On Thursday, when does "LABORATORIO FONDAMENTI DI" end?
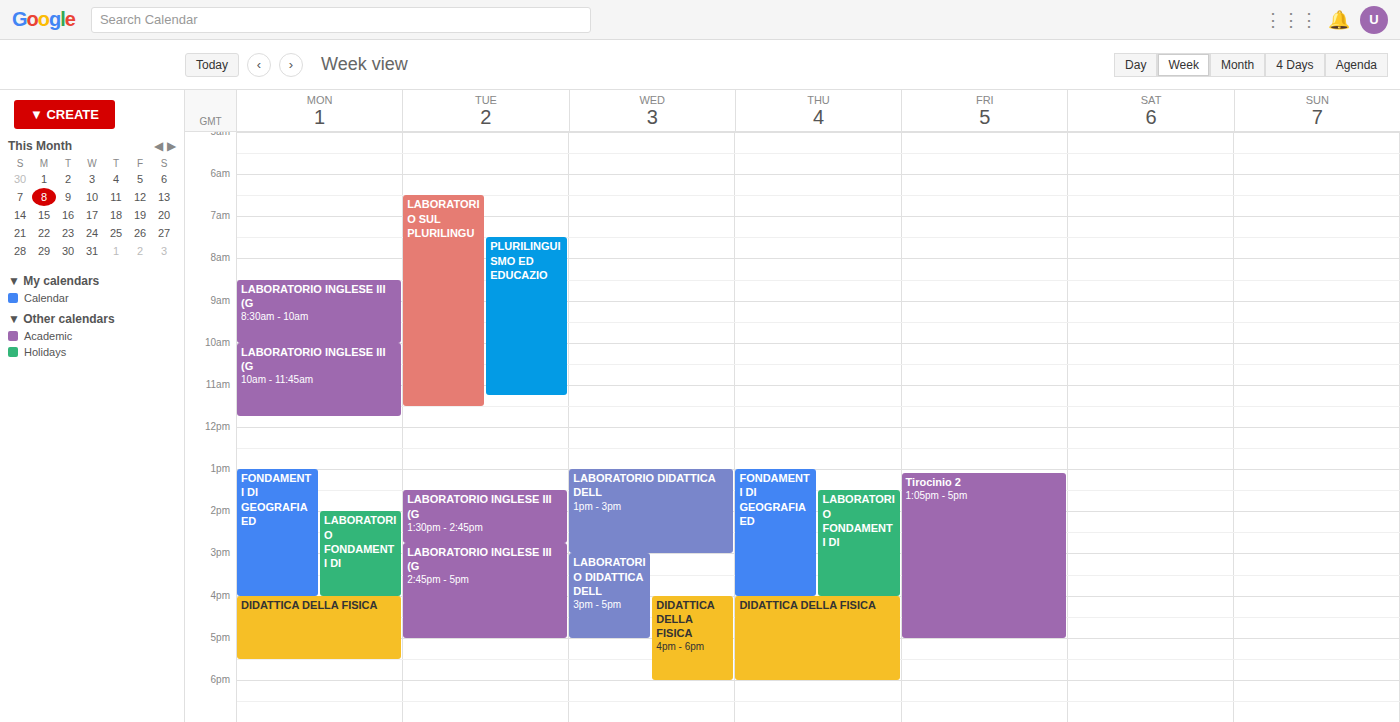
4:00 PM